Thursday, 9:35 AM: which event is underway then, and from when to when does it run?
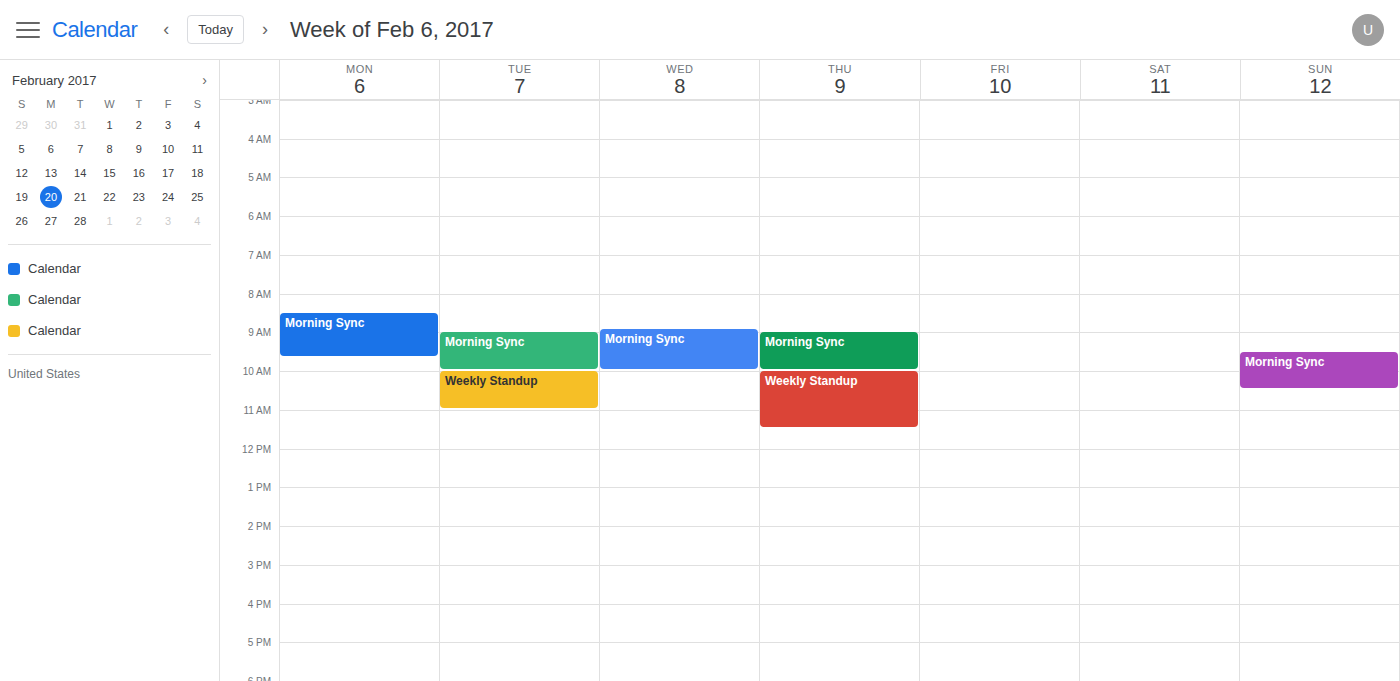
"Morning Sync", 9:00 AM to 10:00 AM